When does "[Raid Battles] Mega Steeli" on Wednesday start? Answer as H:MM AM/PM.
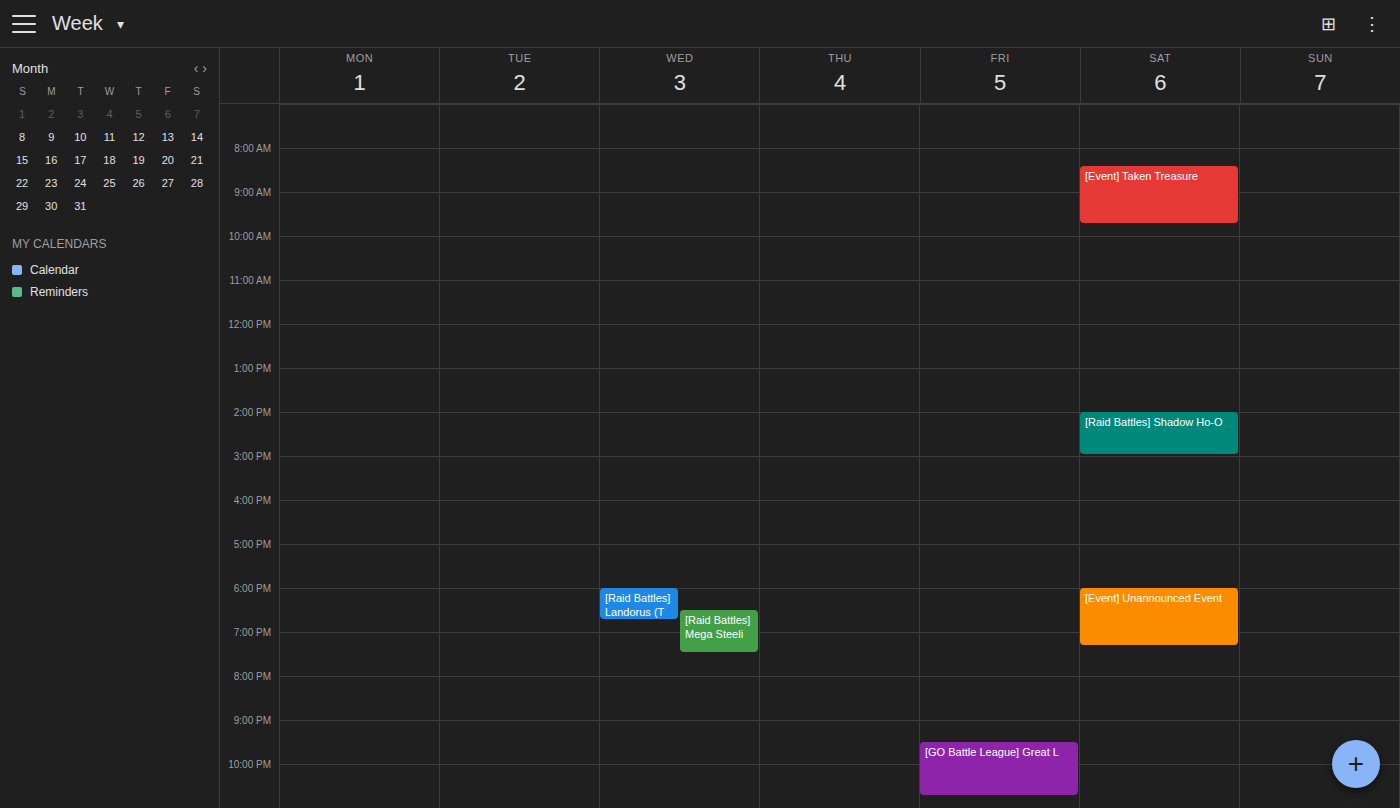
6:30 PM